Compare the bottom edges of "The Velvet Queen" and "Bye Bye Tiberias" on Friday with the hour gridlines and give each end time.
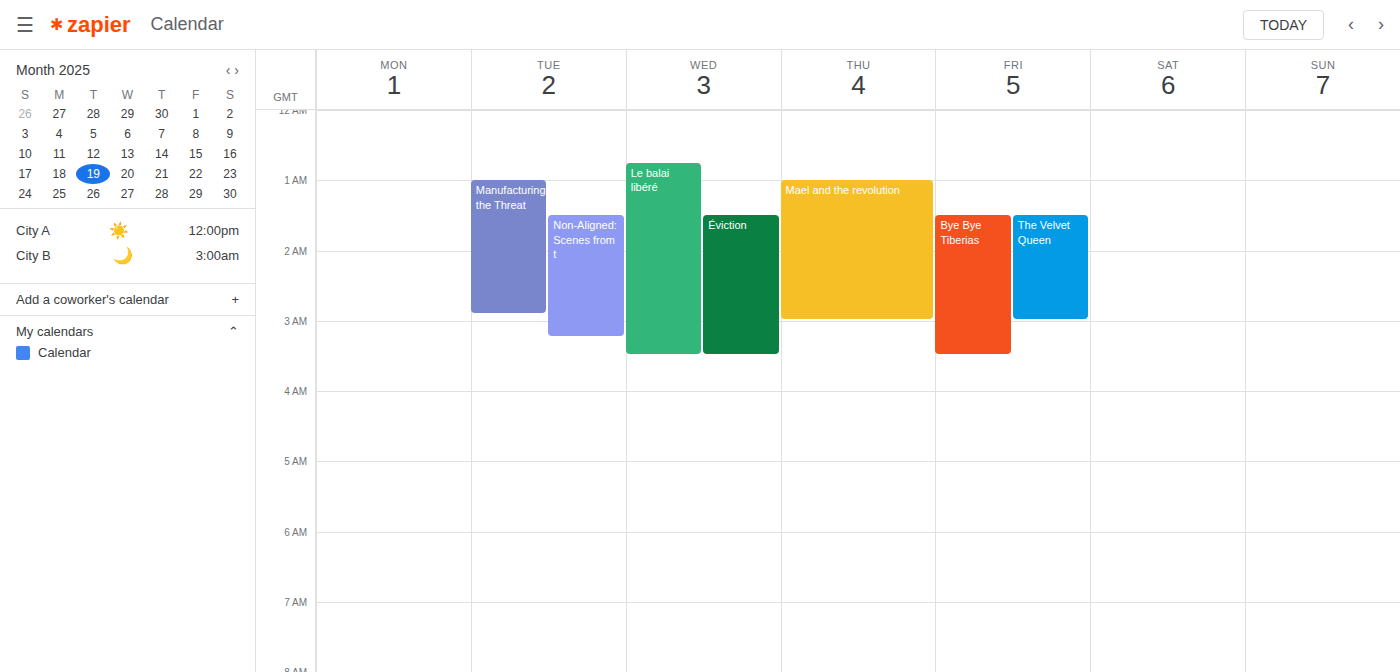
"The Velvet Queen": 3:00 AM, exactly on the 3 AM line. "Bye Bye Tiberias": 3:30 AM, halfway between the 3 AM and 4 AM lines.